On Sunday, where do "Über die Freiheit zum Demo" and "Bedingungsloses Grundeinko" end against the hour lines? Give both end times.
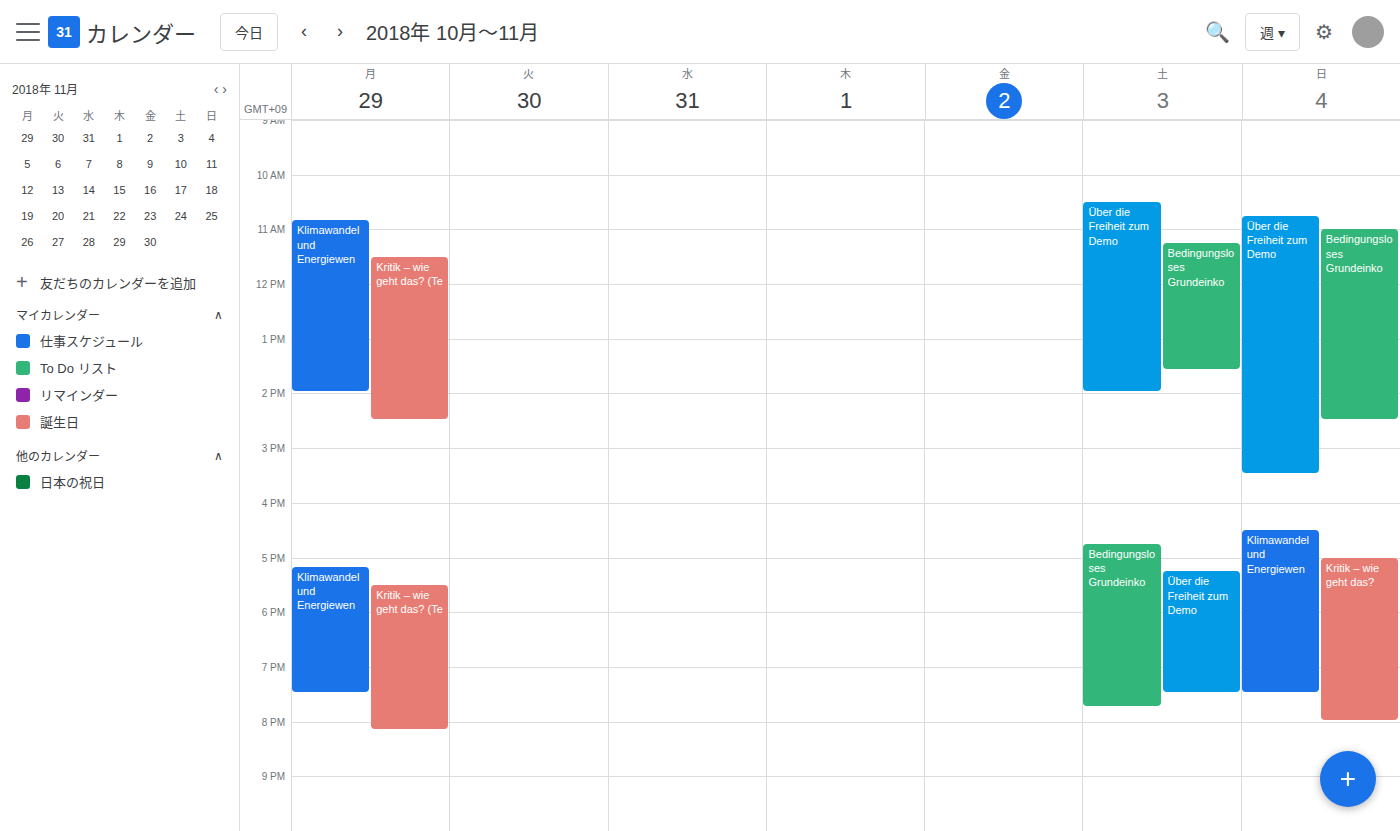
"Über die Freiheit zum Demo": 3:30 PM, halfway between the 3 PM and 4 PM lines. "Bedingungsloses Grundeinko": 2:30 PM, halfway between the 2 PM and 3 PM lines.